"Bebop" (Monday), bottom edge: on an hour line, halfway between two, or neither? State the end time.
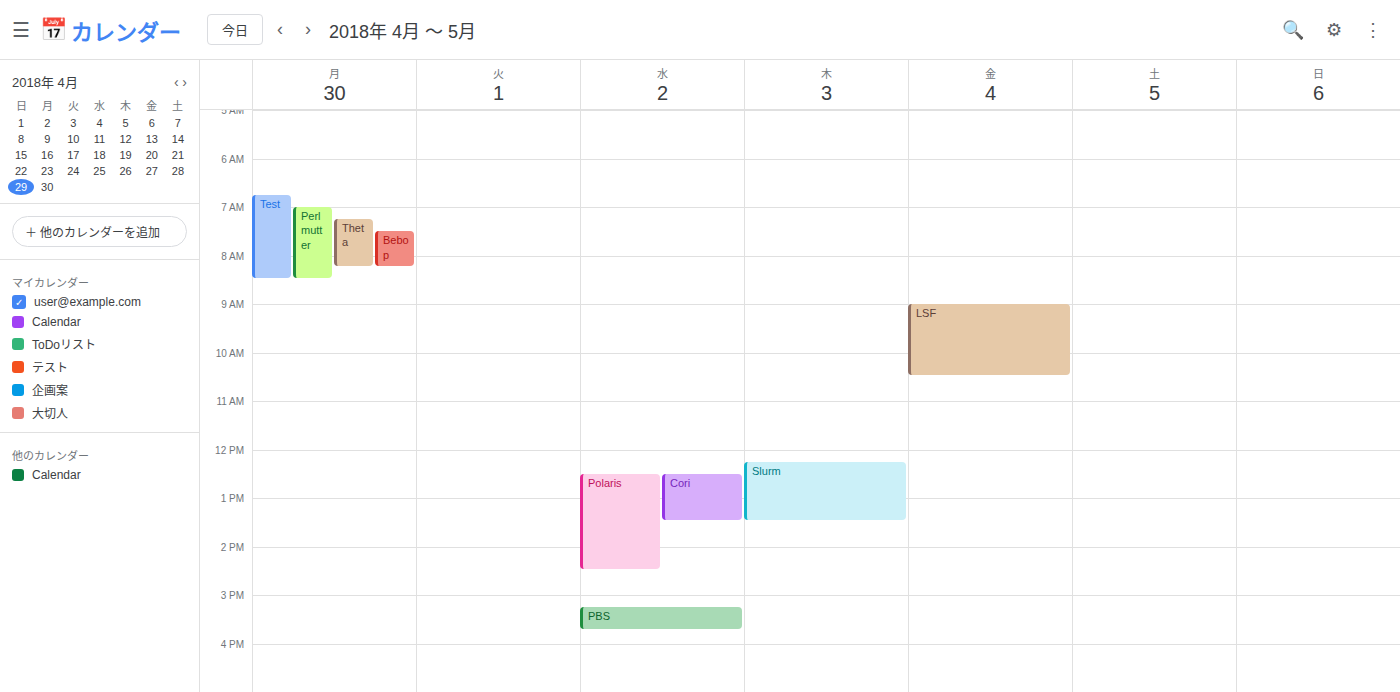
8:15 AM -- neither: a quarter of the way from the 8 AM line to the 9 AM line.